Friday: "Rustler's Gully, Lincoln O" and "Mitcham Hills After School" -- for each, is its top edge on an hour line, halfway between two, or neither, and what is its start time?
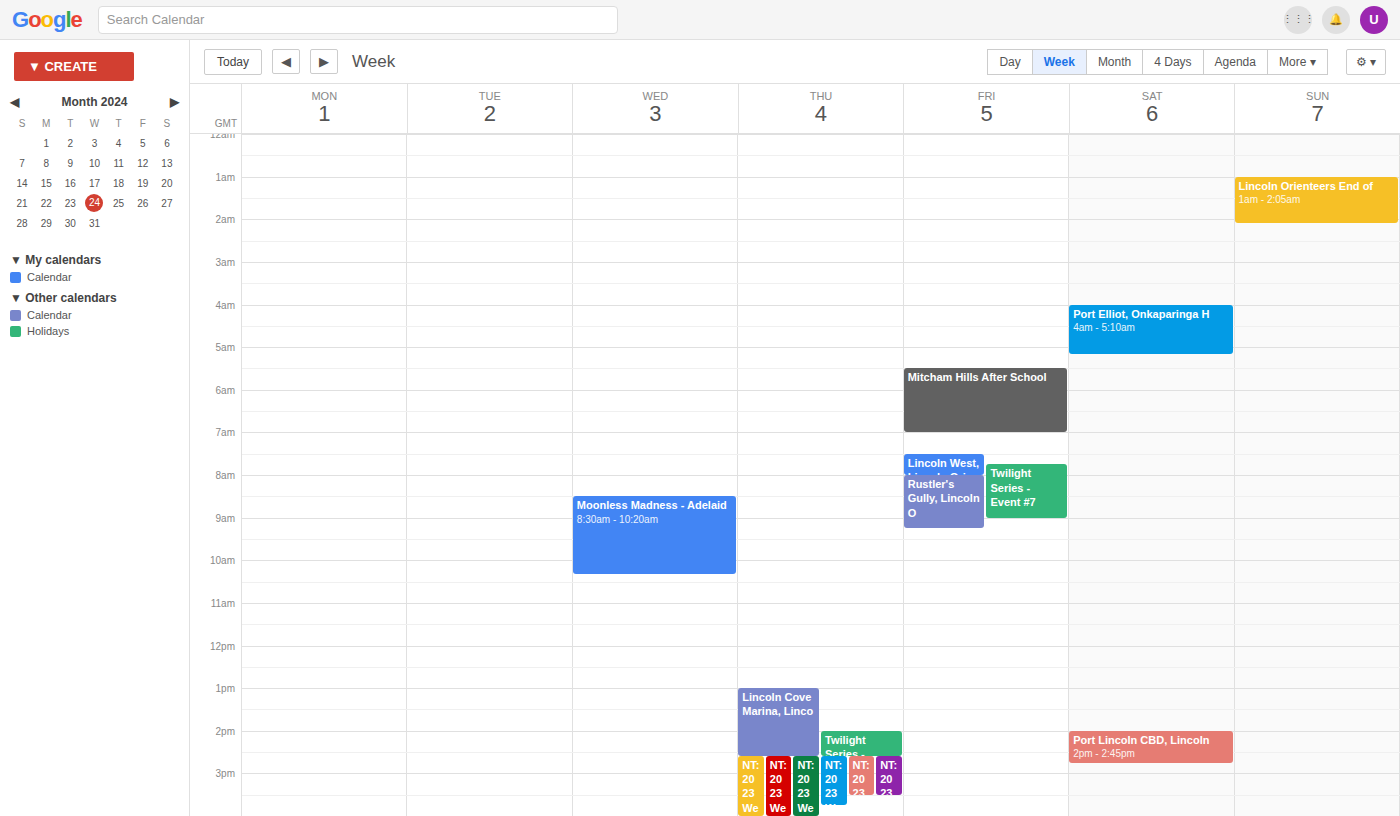
"Rustler's Gully, Lincoln O": 8:00 AM, exactly on the 8 AM line. "Mitcham Hills After School": 5:30 AM, halfway between the 5 AM and 6 AM lines.